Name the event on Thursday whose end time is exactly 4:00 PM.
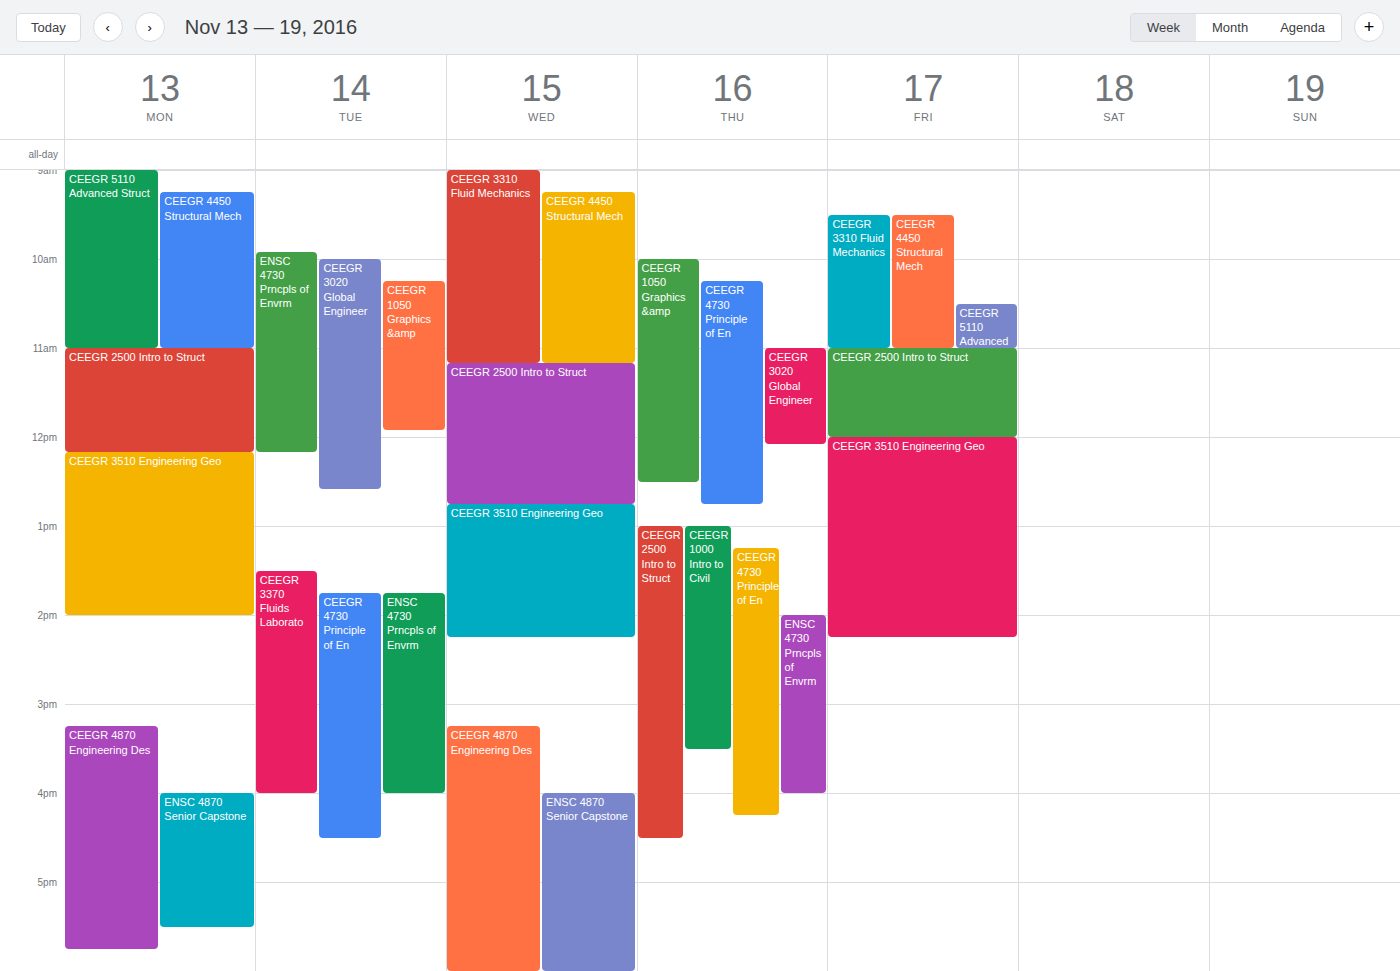
"ENSC 4730 Prncpls of Envrm"